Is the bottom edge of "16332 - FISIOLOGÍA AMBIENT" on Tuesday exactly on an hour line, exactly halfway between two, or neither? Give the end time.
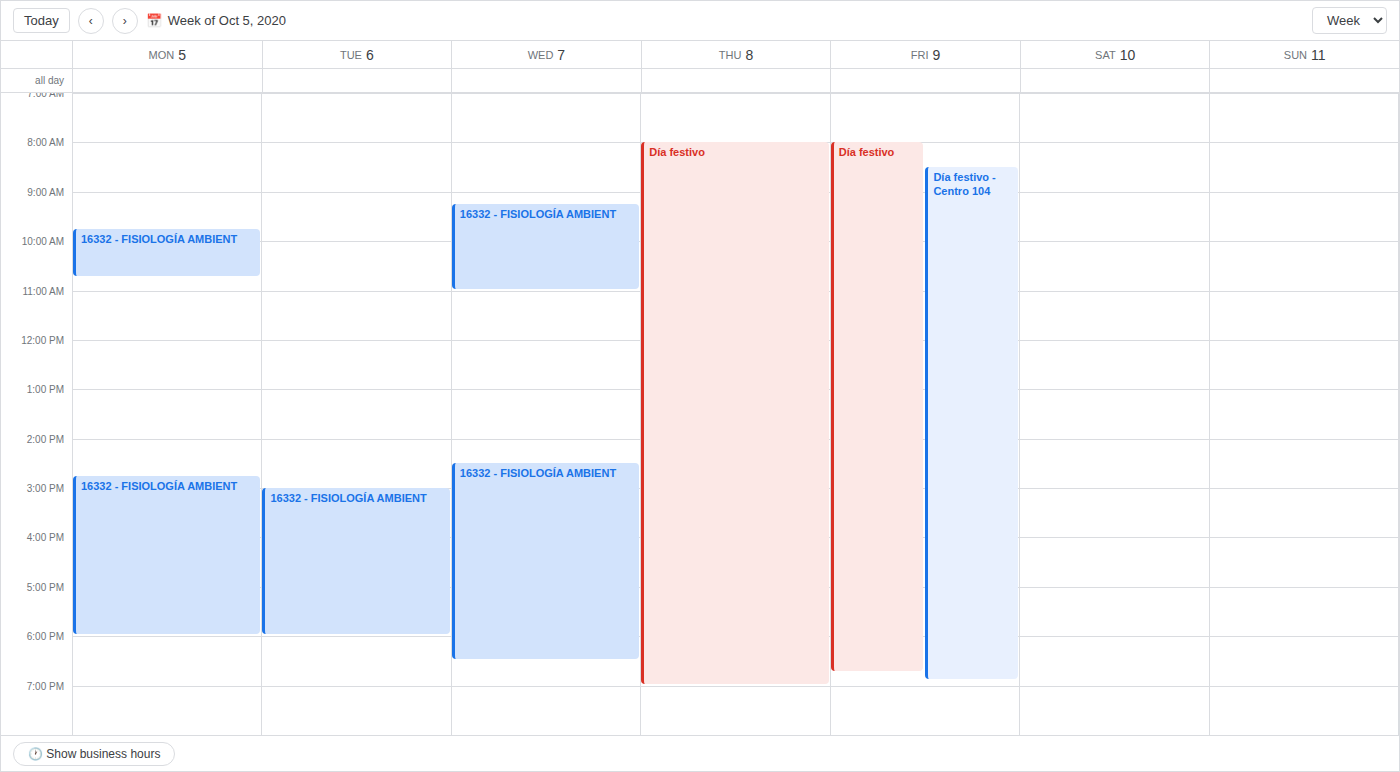
6:00 PM -- exactly on the 6 PM line.